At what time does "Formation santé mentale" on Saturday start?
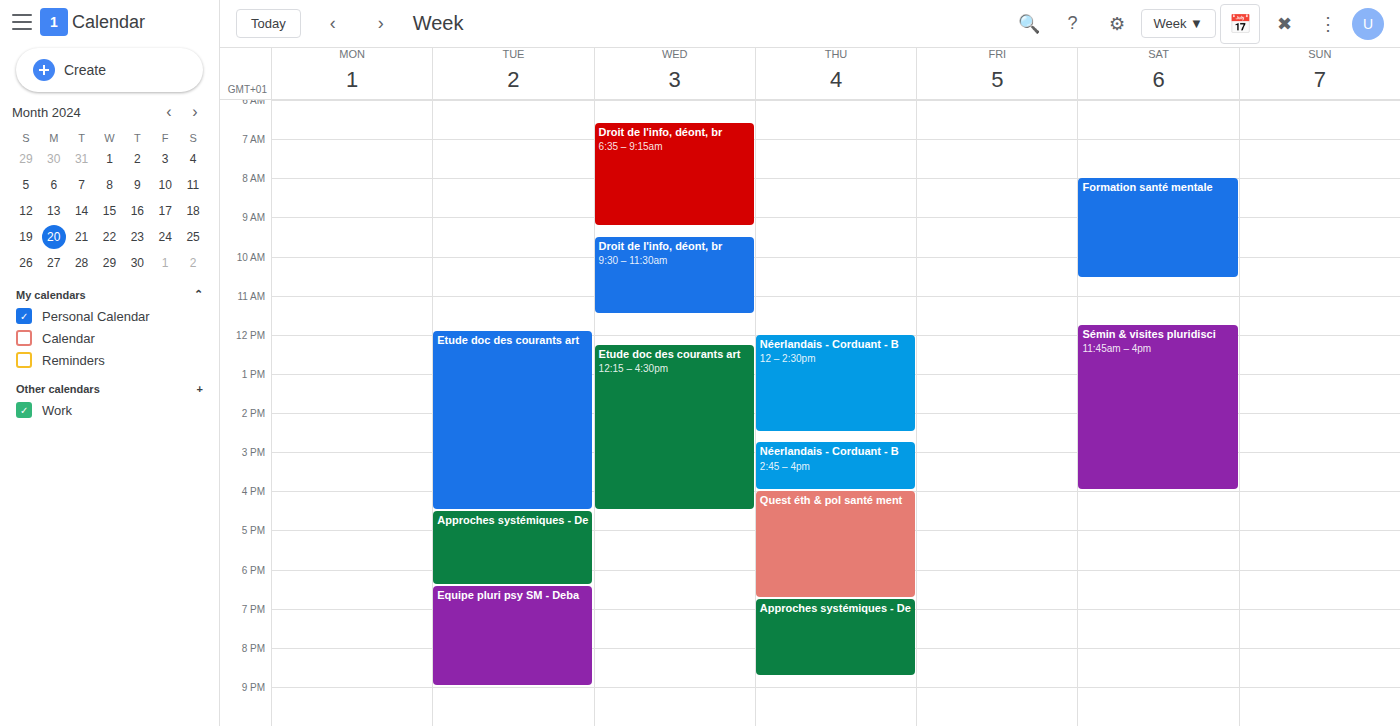
08:00